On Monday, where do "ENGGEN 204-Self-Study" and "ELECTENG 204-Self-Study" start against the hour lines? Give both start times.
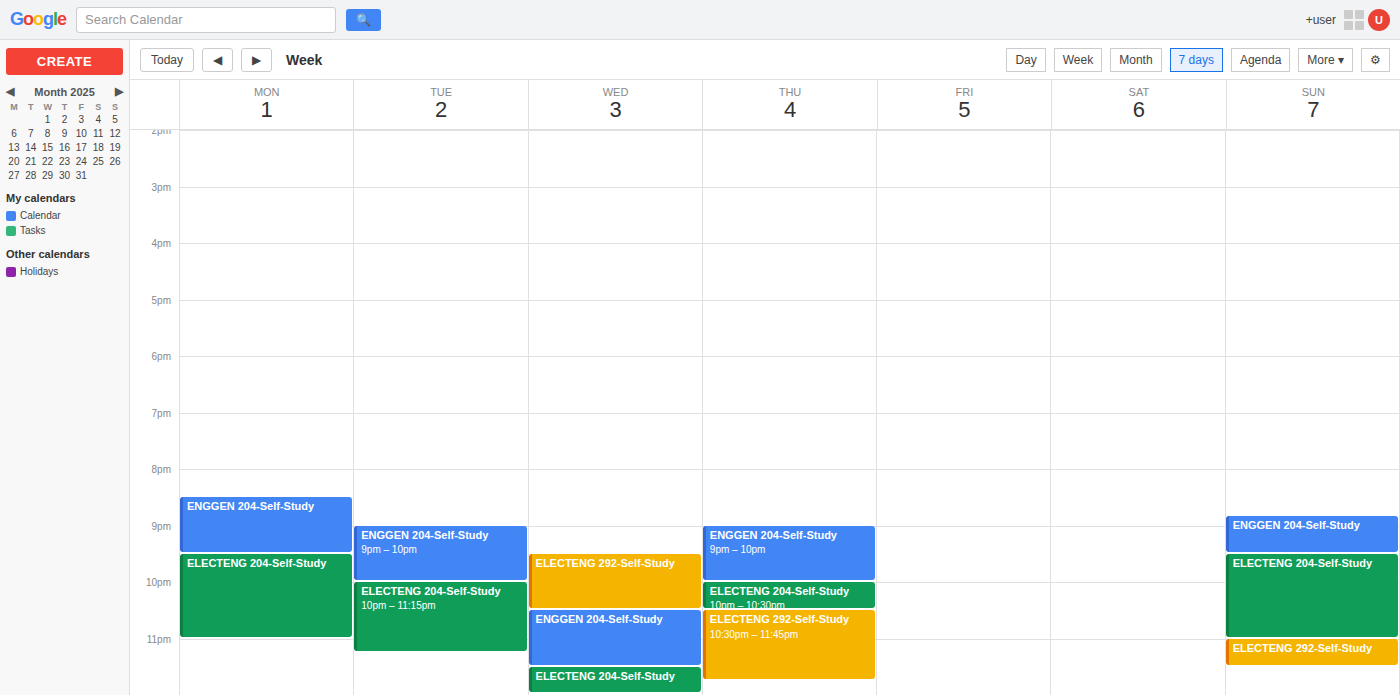
"ENGGEN 204-Self-Study": 8:30 PM, halfway between the 8 PM and 9 PM lines. "ELECTENG 204-Self-Study": 9:30 PM, halfway between the 9 PM and 10 PM lines.